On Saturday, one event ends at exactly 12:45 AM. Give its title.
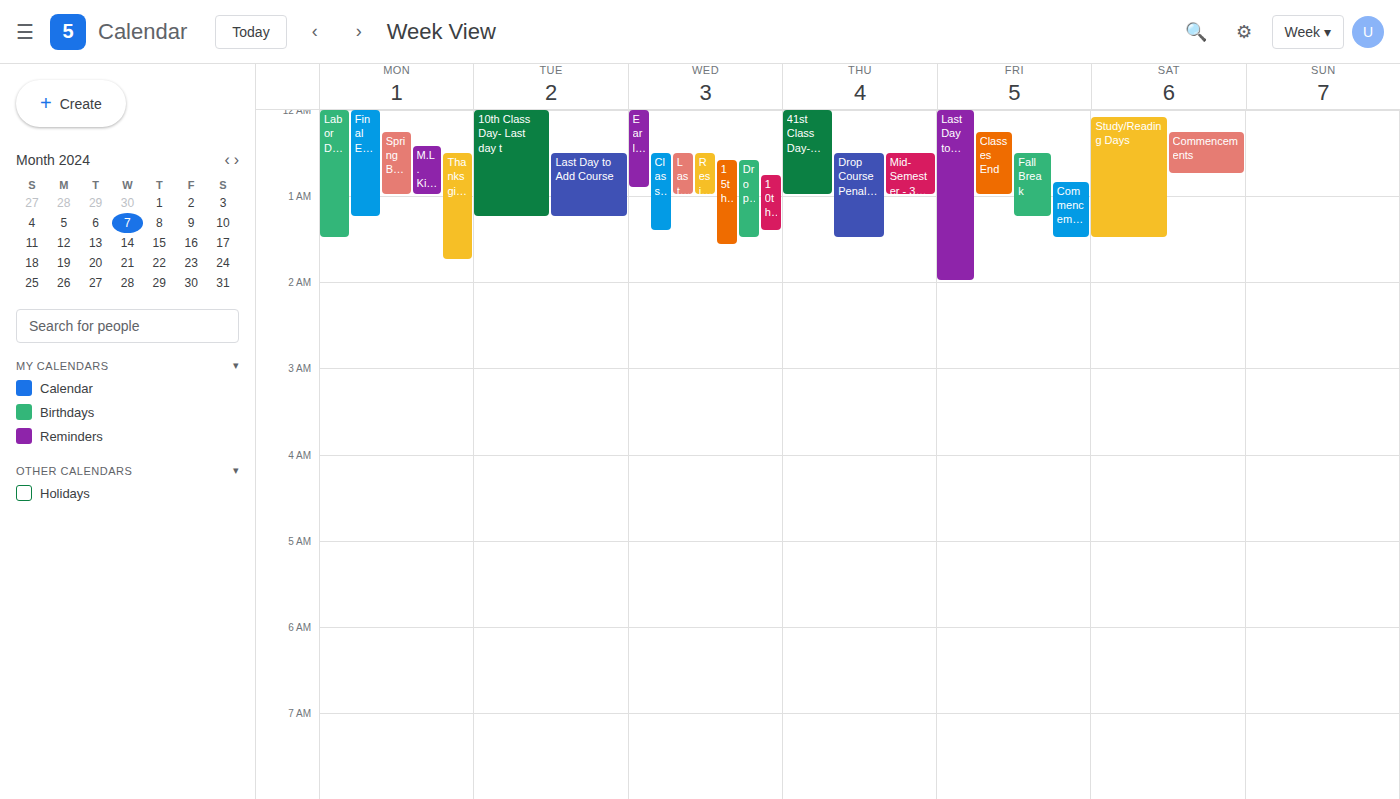
"Commencements"